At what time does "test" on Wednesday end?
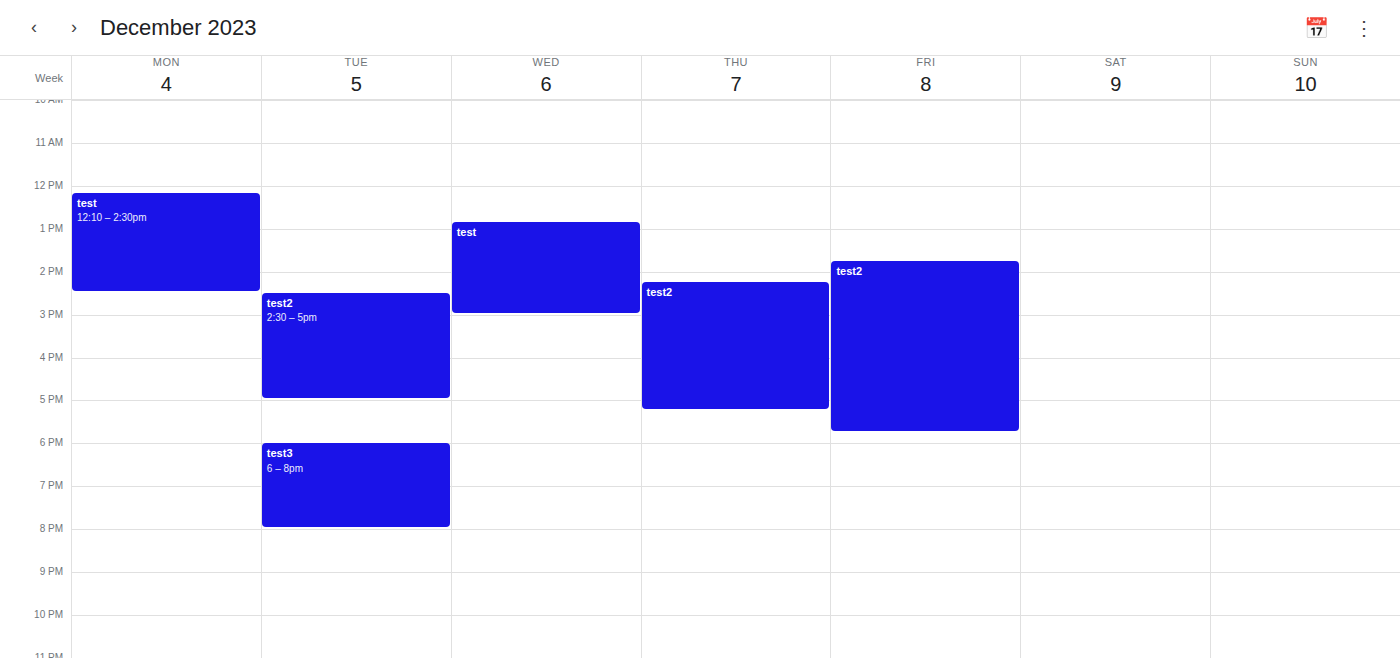
3:00 PM